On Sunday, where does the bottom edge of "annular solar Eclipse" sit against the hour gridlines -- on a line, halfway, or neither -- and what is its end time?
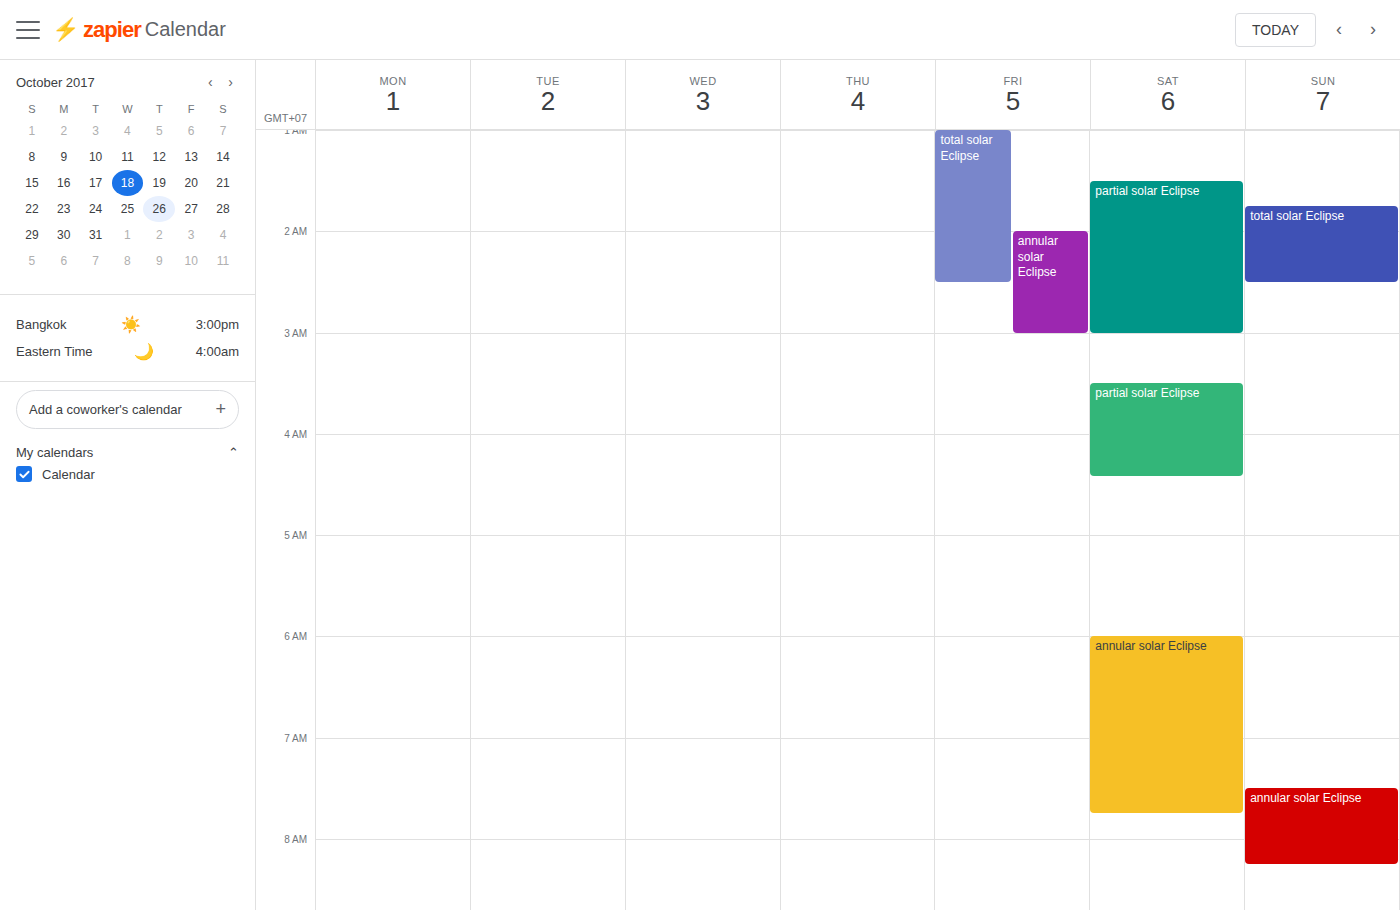
8:15 AM -- neither: a quarter of the way from the 8 AM line to the 9 AM line.